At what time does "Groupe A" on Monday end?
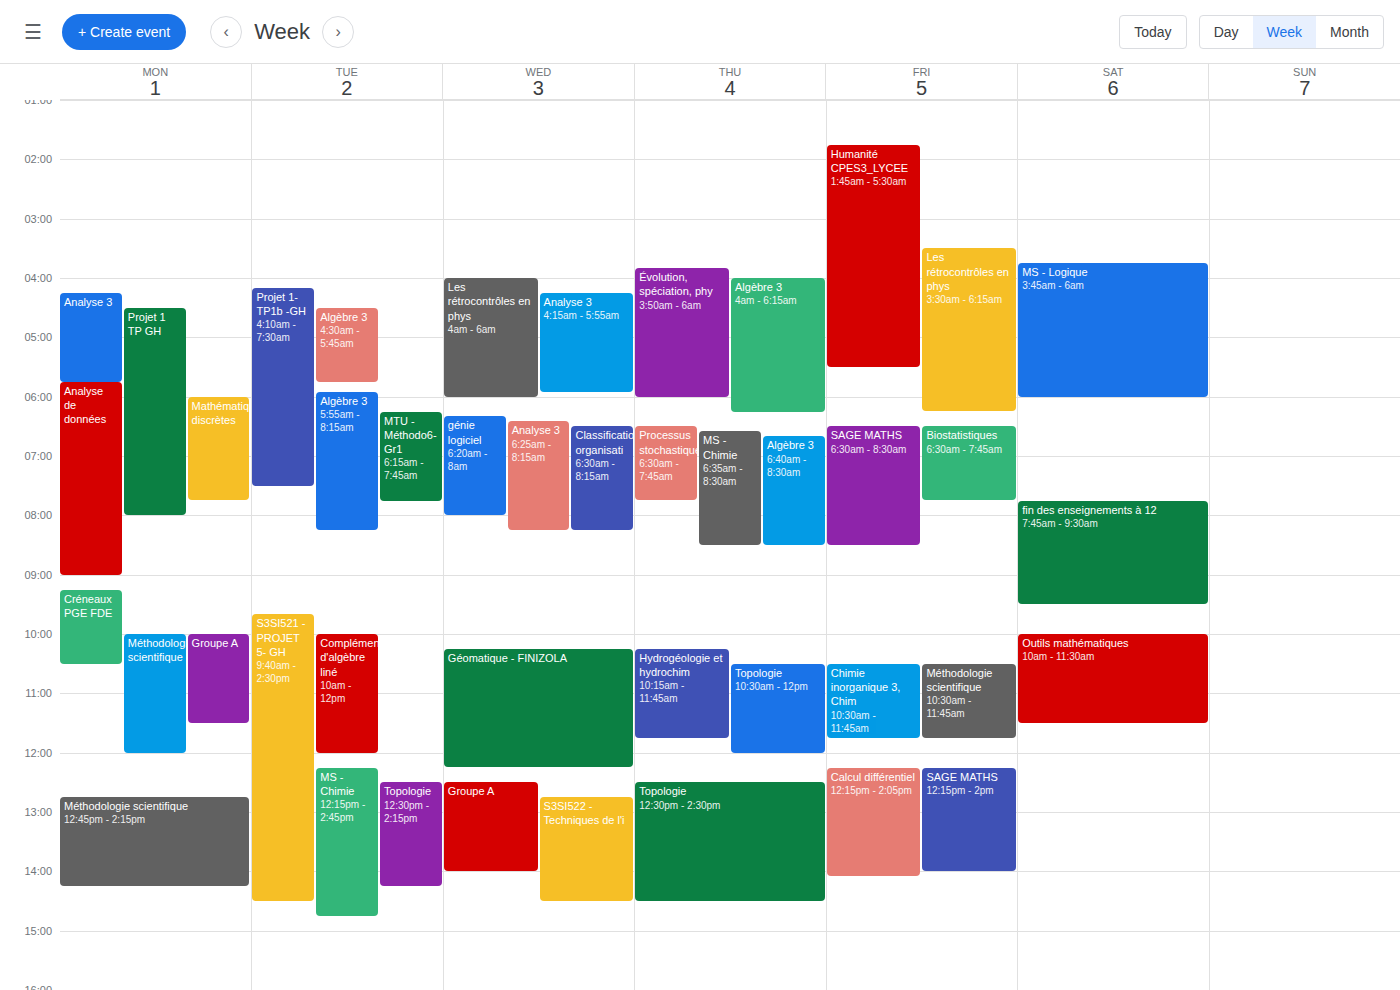
11:30 AM